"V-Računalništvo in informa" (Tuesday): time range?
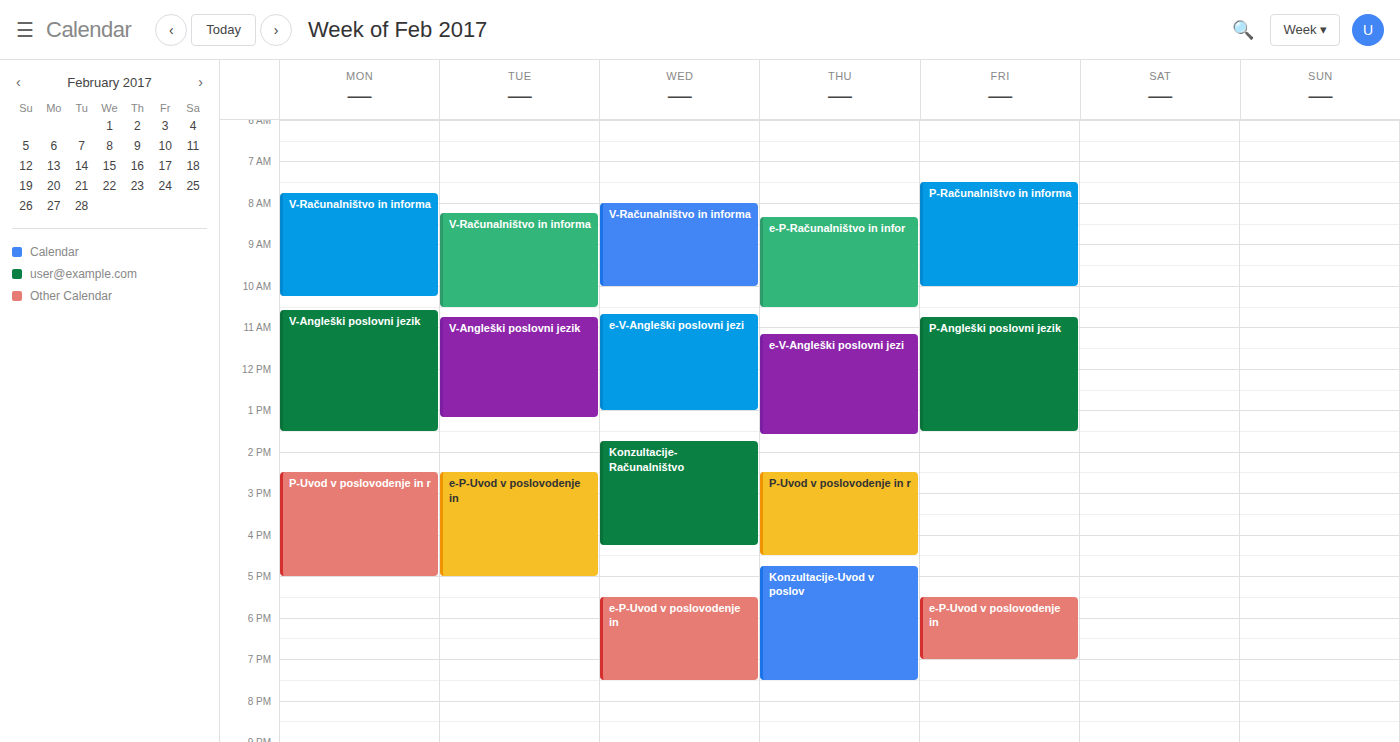
8:15 AM to 10:30 AM